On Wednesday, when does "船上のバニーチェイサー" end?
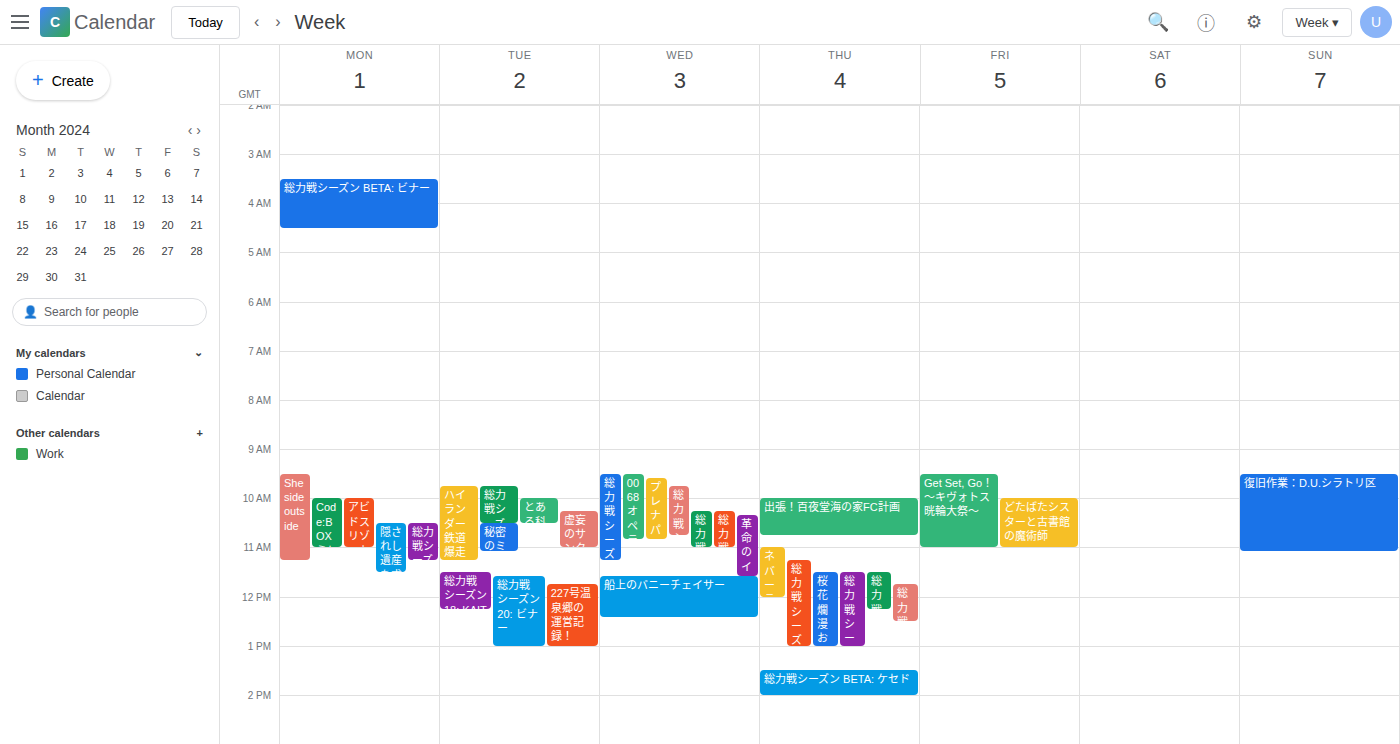
12:25 PM